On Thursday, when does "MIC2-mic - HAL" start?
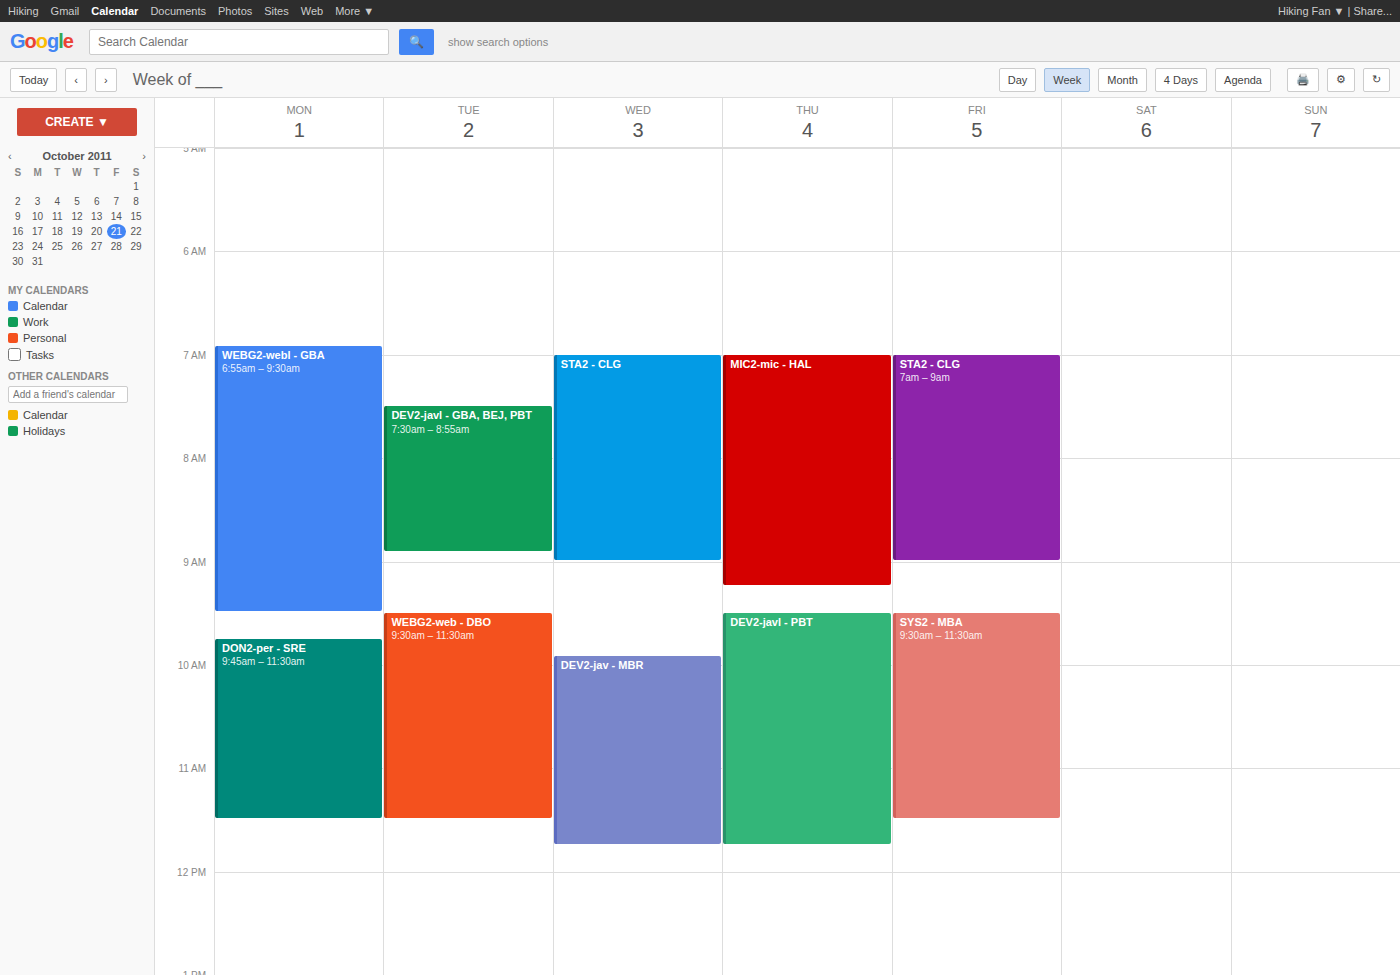
07:00